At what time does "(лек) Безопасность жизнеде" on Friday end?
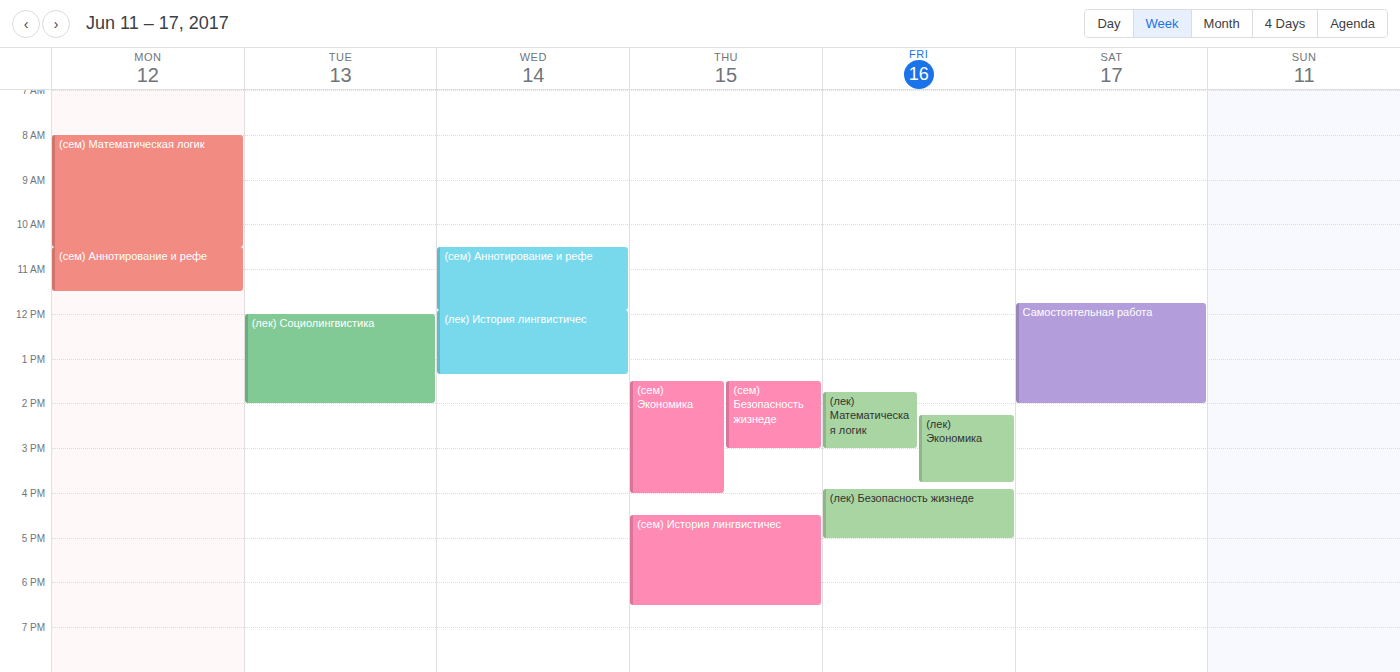
5:00 PM